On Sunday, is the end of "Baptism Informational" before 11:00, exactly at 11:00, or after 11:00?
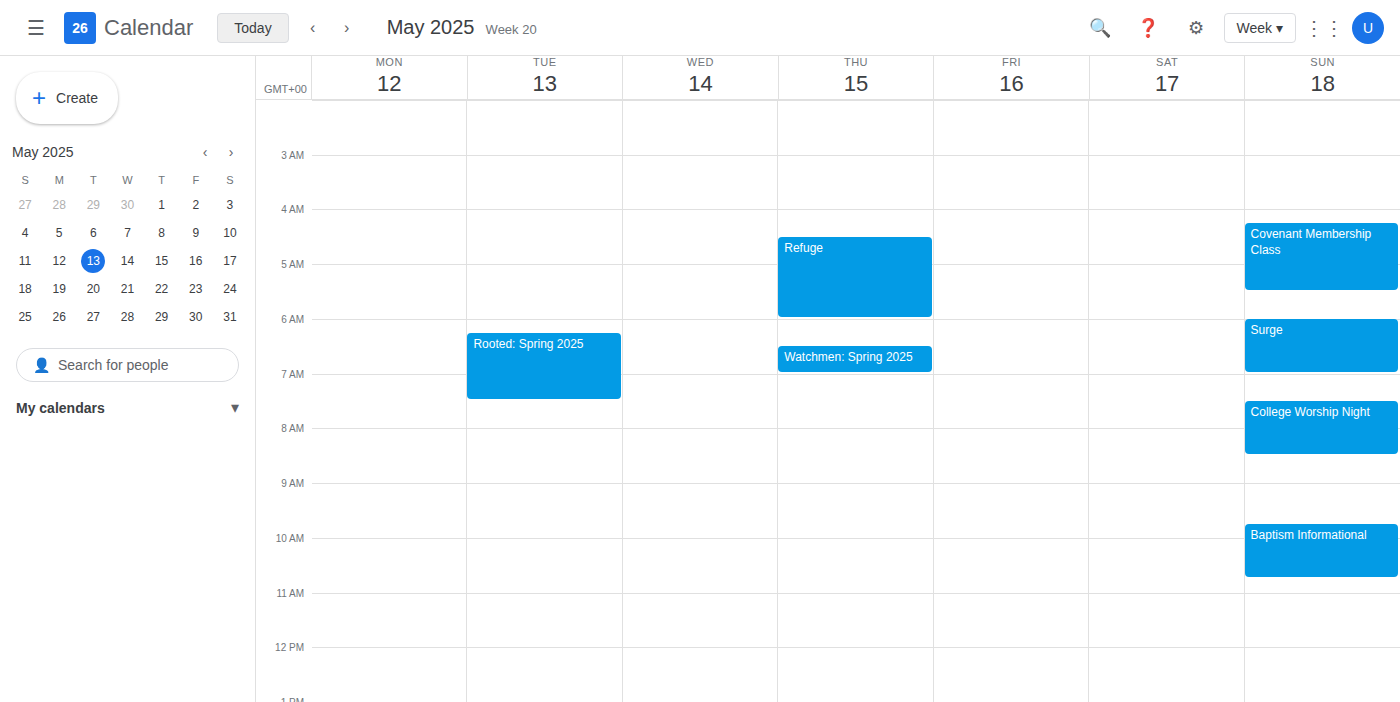
10:45 -- before 11:00, 15 minutes above the 11:00 line.